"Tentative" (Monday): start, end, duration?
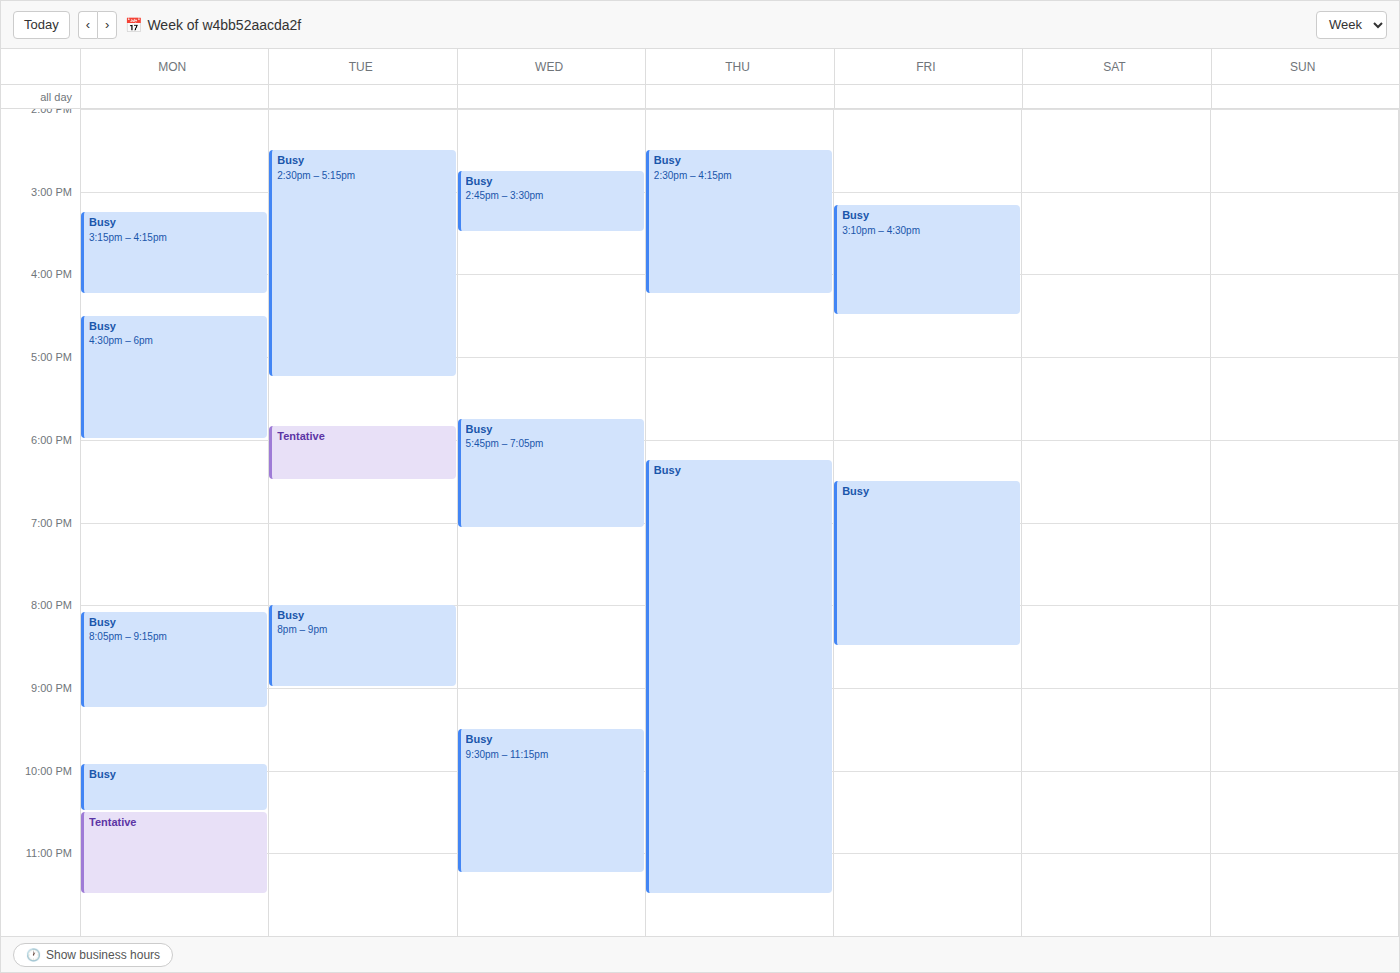
10:30 PM to 11:30 PM, 1 hour